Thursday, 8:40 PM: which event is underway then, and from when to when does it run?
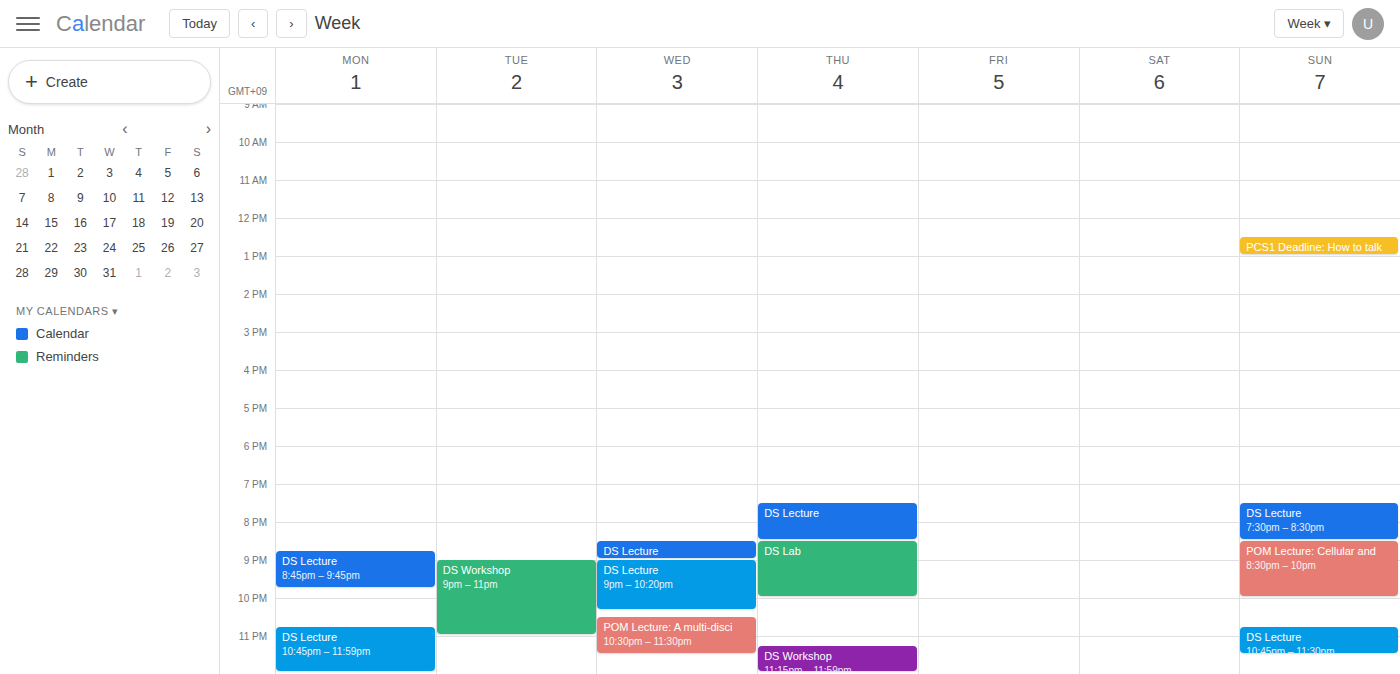
"DS Lab", 8:30 PM to 10:00 PM